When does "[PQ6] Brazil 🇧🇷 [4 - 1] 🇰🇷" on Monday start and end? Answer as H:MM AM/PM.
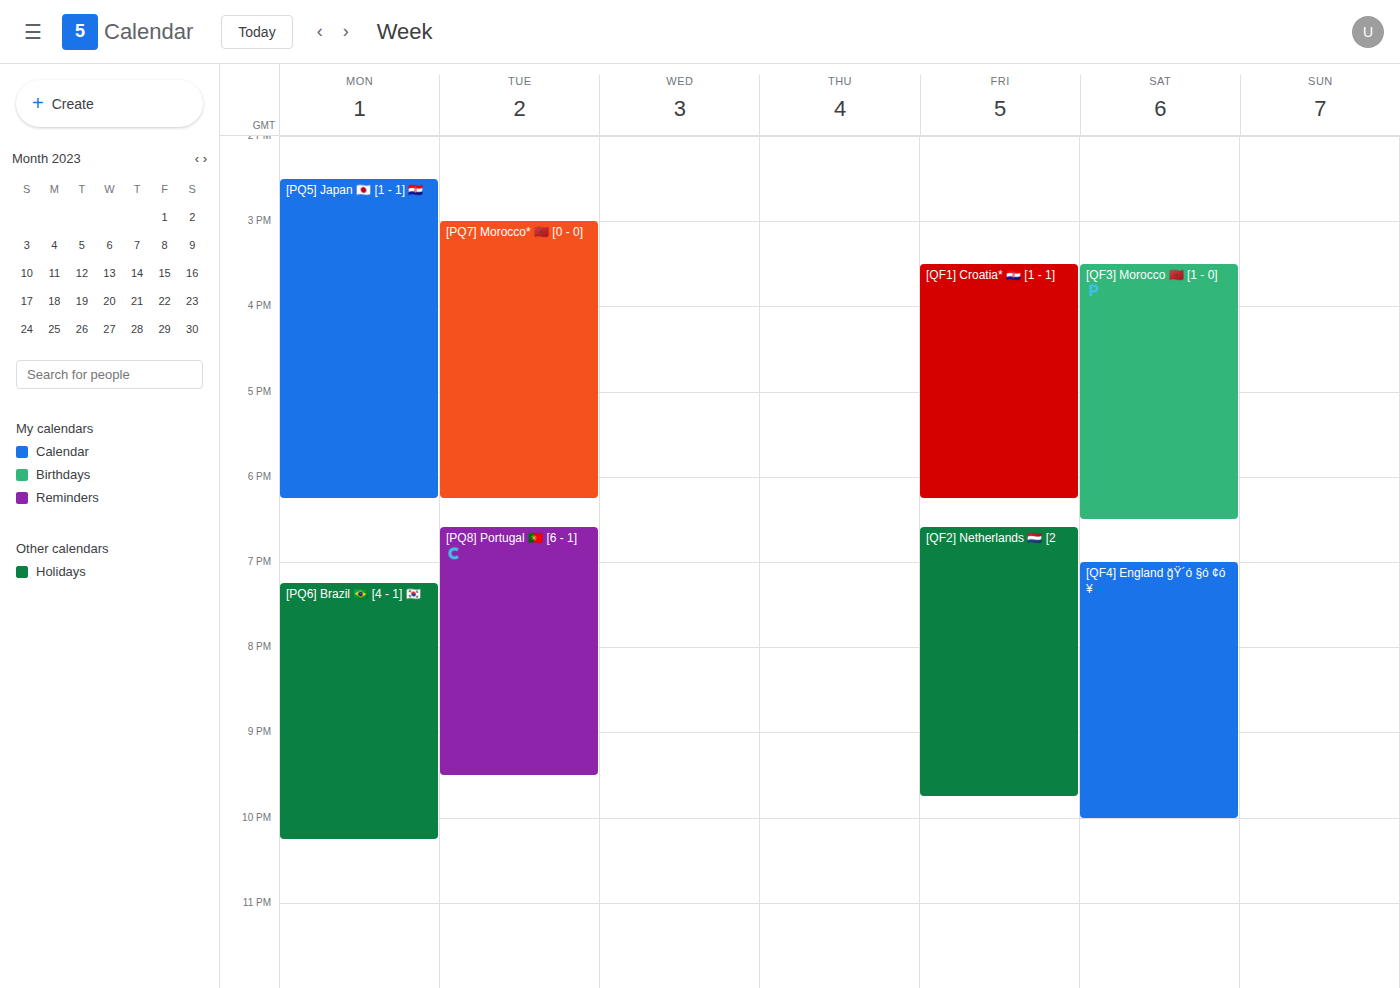
7:15 PM to 10:15 PM